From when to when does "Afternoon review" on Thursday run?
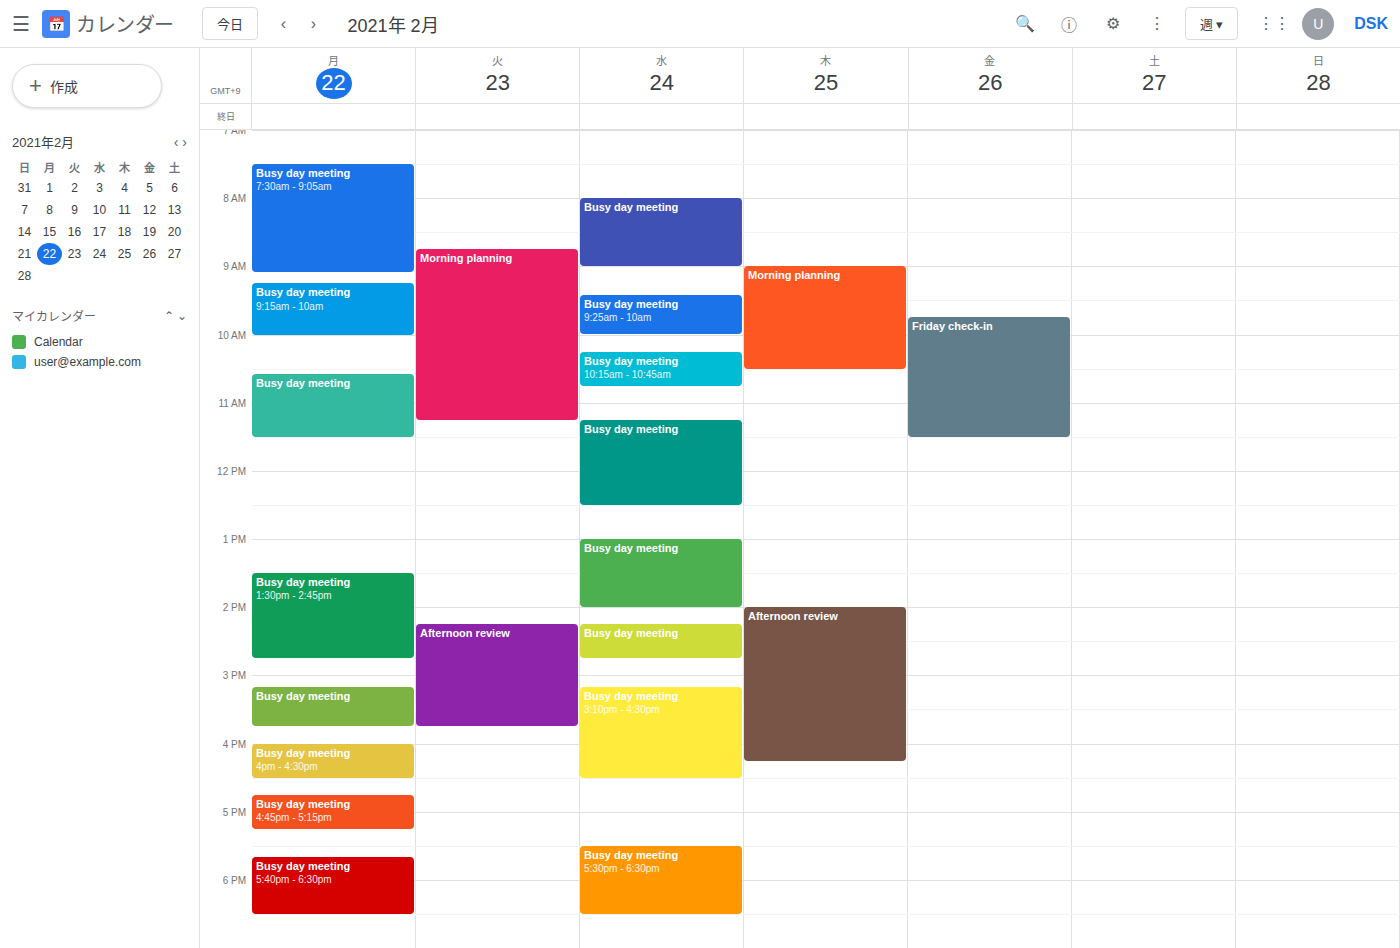
2:00 PM to 4:15 PM